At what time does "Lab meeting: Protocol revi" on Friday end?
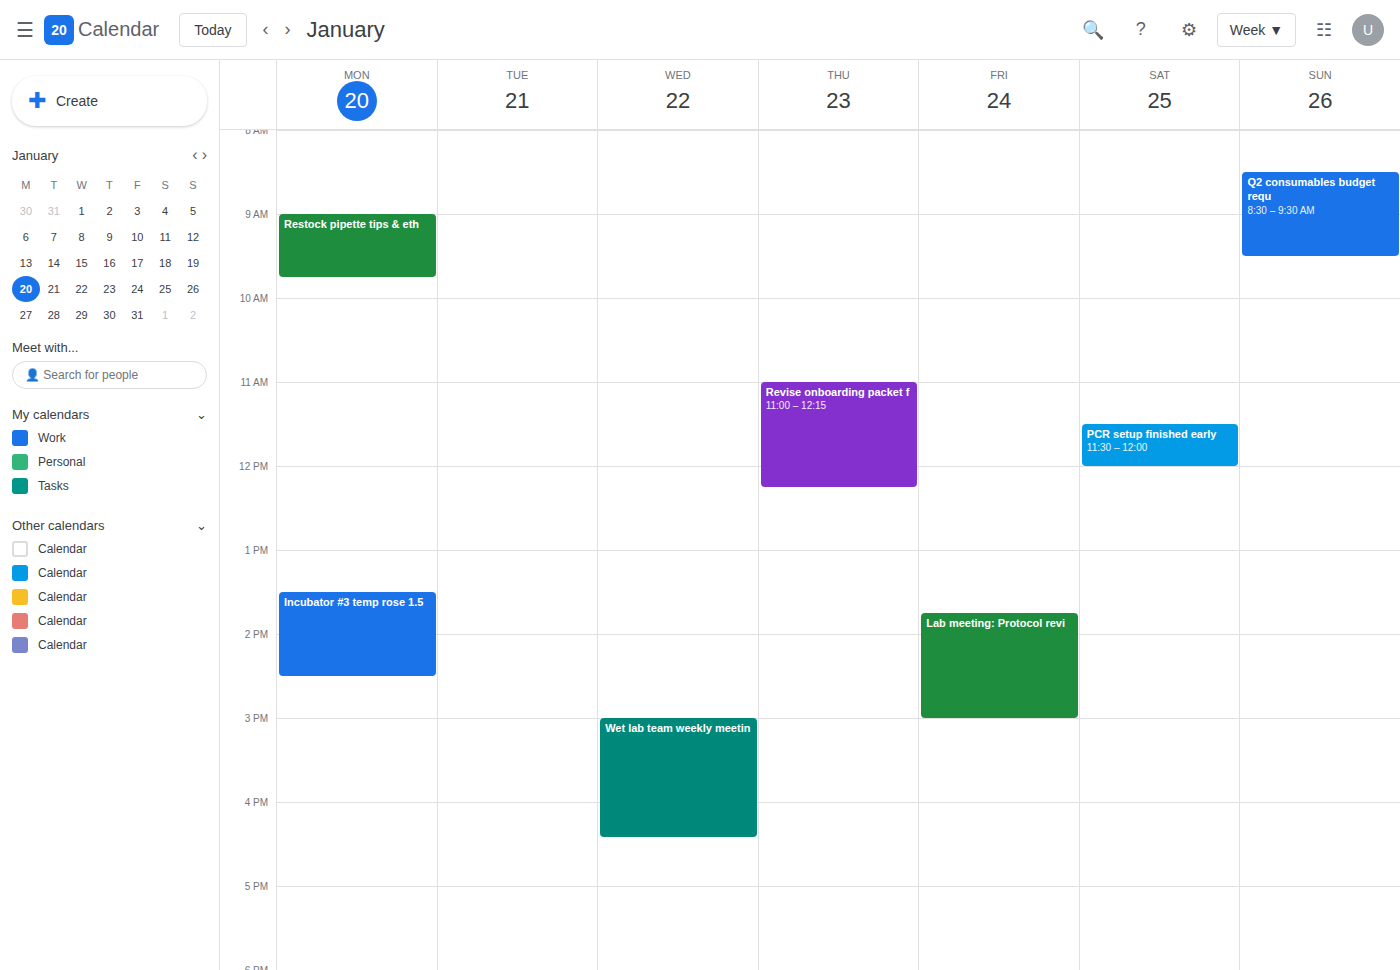
3:00 PM